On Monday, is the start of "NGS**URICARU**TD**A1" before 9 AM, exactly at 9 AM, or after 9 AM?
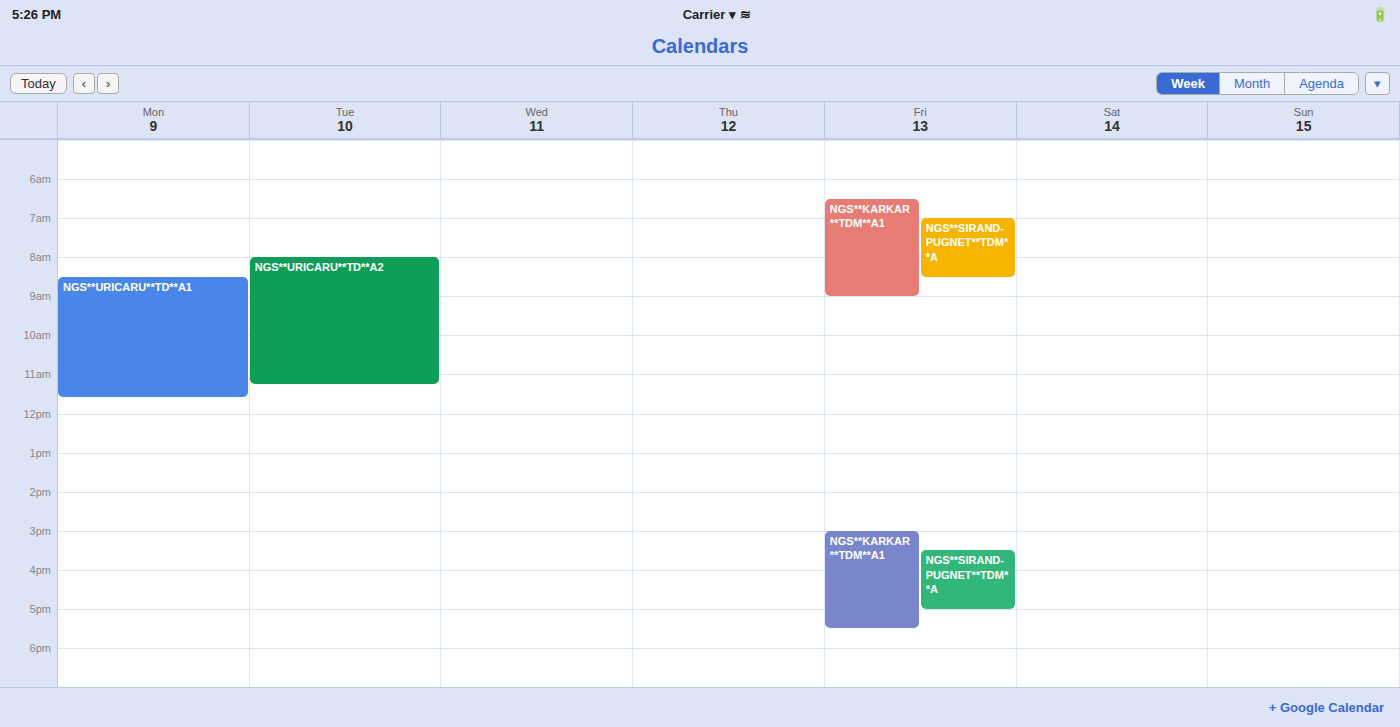
8:30 AM -- before 9 AM, 30 minutes above the 9 AM line.